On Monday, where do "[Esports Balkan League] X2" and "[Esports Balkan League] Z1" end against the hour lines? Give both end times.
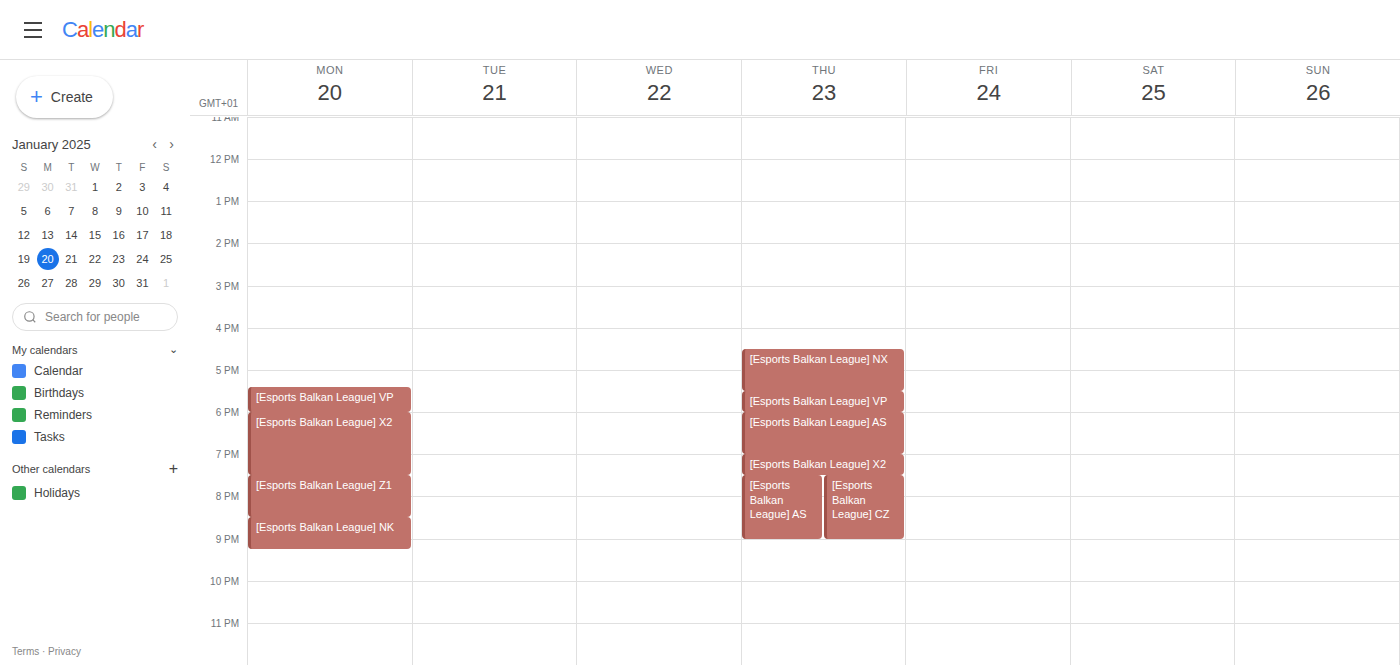
"[Esports Balkan League] X2": 7:30 PM, halfway between the 7 PM and 8 PM lines. "[Esports Balkan League] Z1": 8:30 PM, halfway between the 8 PM and 9 PM lines.